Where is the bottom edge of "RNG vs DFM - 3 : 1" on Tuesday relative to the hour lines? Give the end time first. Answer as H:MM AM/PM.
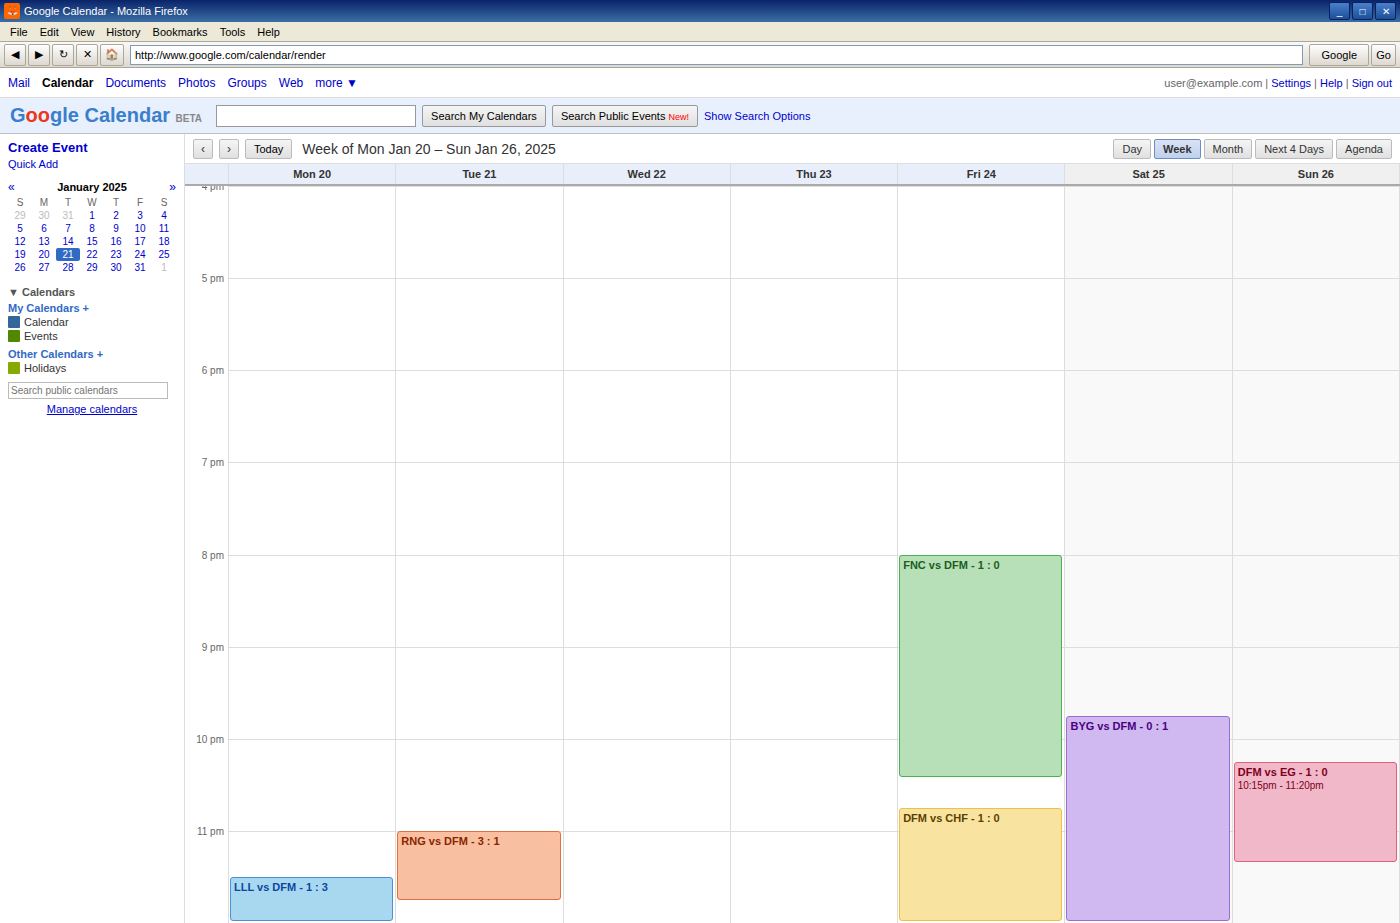
11:45 PM -- neither: three quarters of the way from the 11 PM line to the 12 AM line.